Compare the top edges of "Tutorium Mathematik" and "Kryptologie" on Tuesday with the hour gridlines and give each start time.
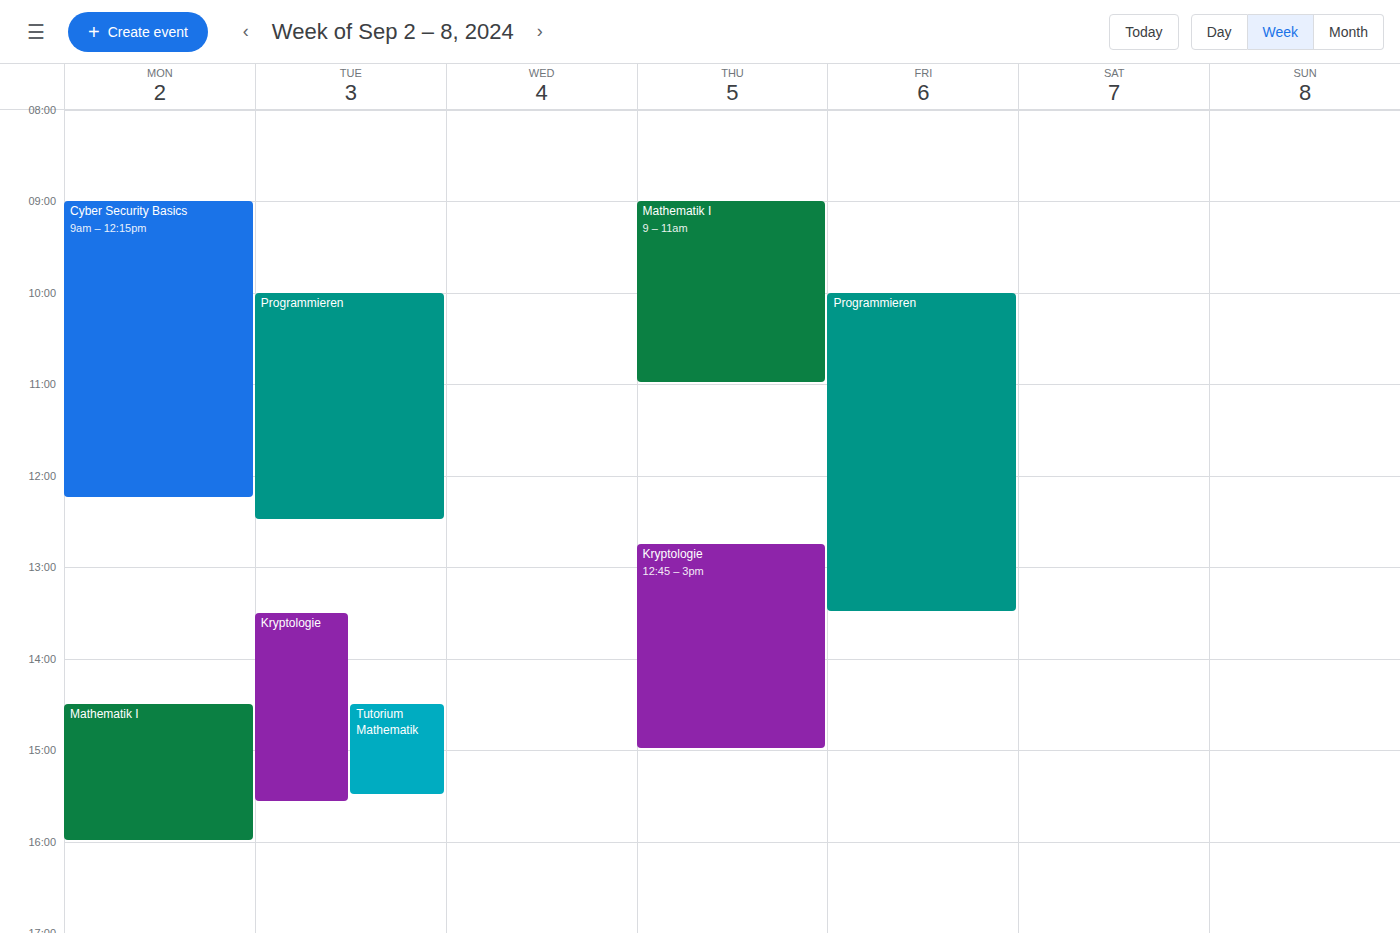
"Tutorium Mathematik": 2:30 PM, halfway between the 2 PM and 3 PM lines. "Kryptologie": 1:30 PM, halfway between the 1 PM and 2 PM lines.